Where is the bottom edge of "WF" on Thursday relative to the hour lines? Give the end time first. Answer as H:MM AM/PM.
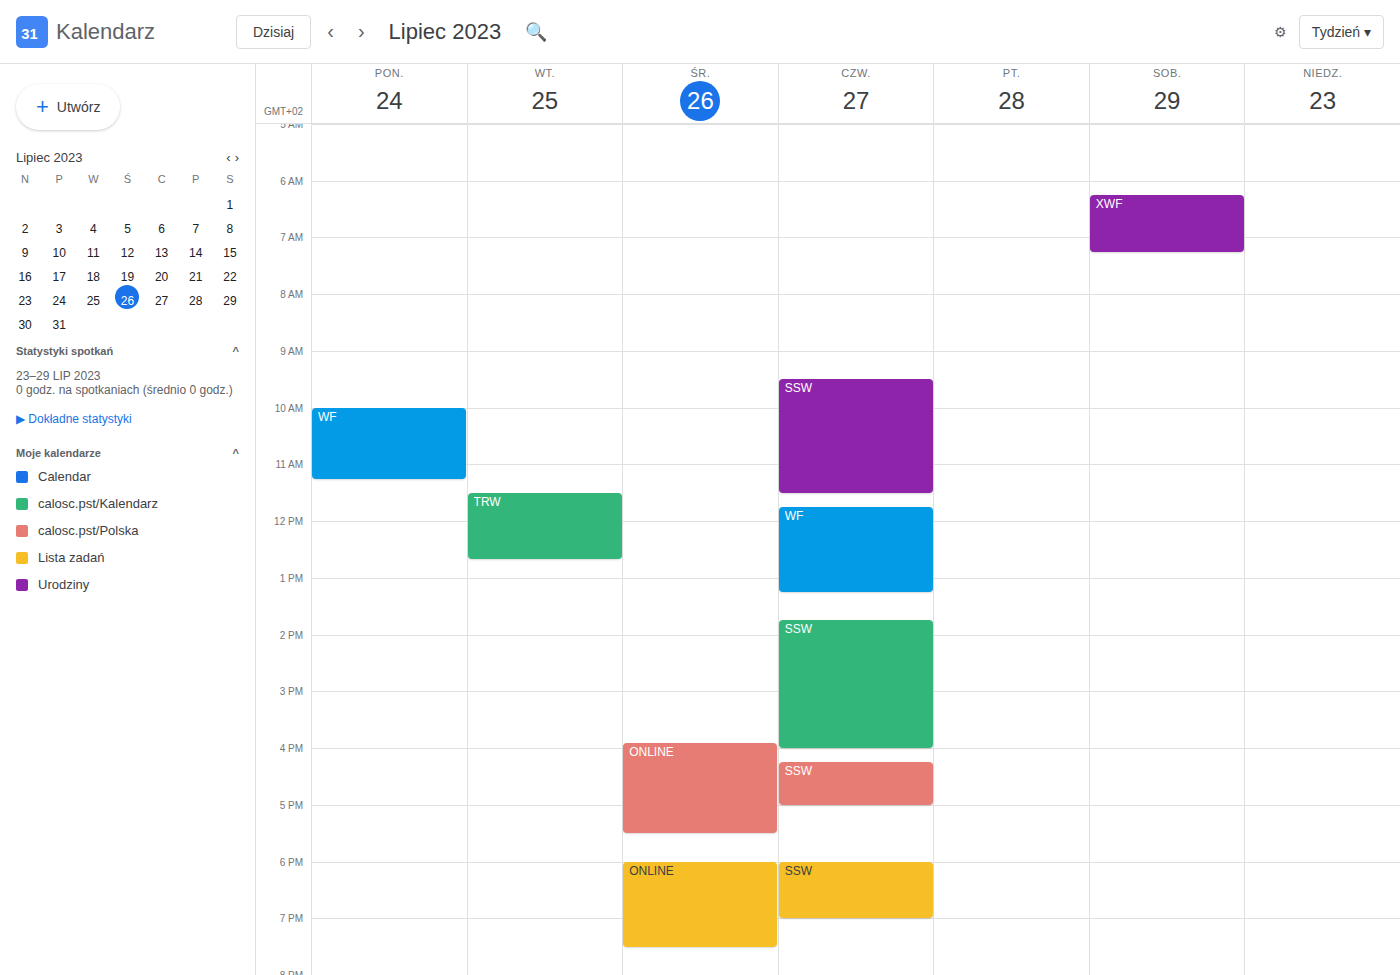
1:15 PM -- neither: a quarter of the way from the 1 PM line to the 2 PM line.